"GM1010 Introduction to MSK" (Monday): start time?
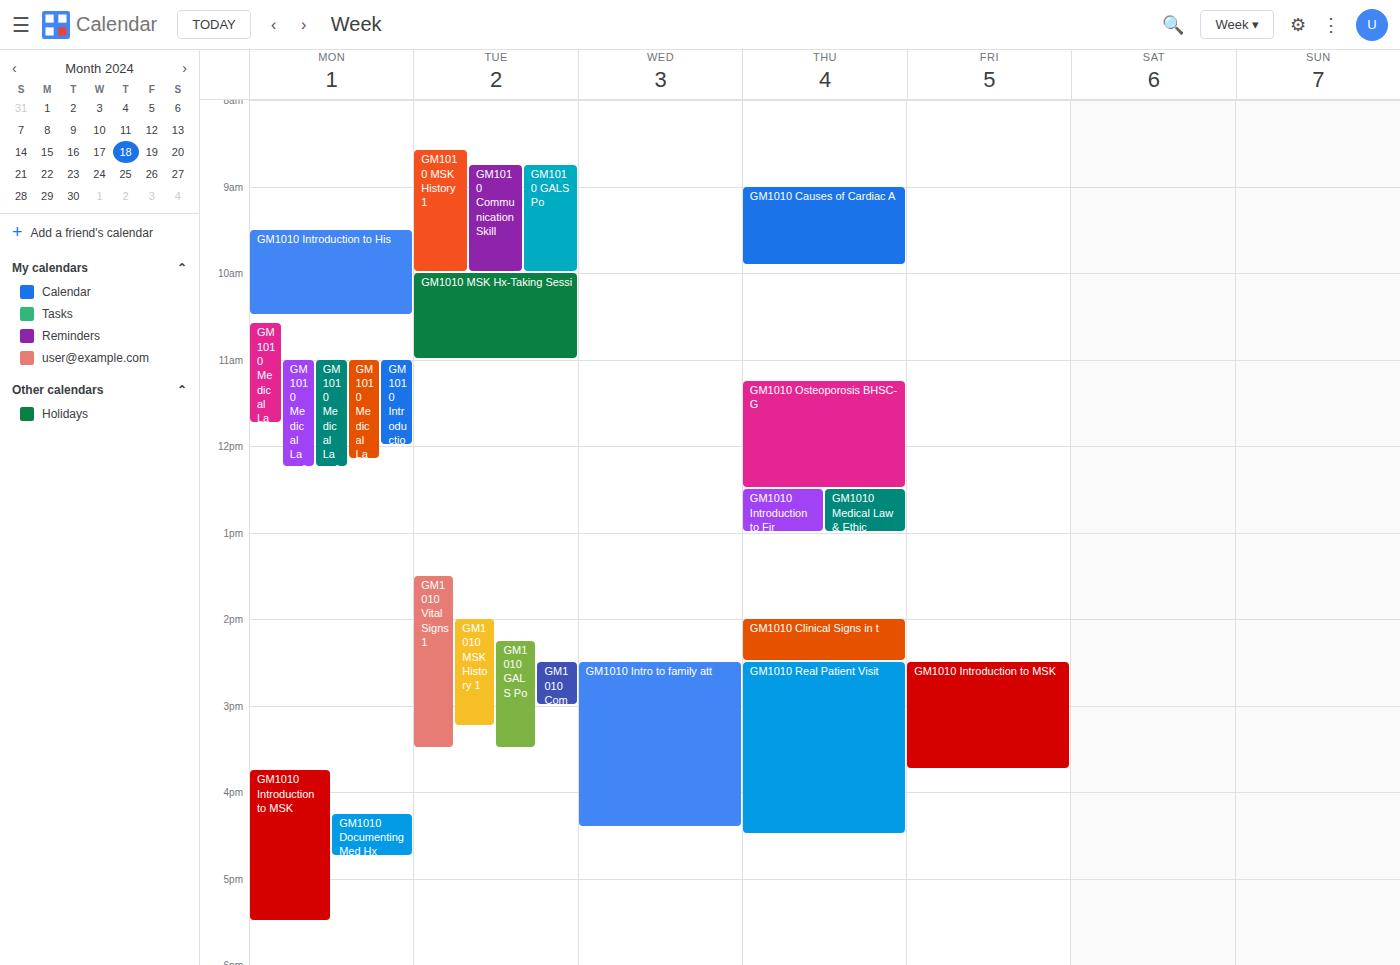
3:45 PM